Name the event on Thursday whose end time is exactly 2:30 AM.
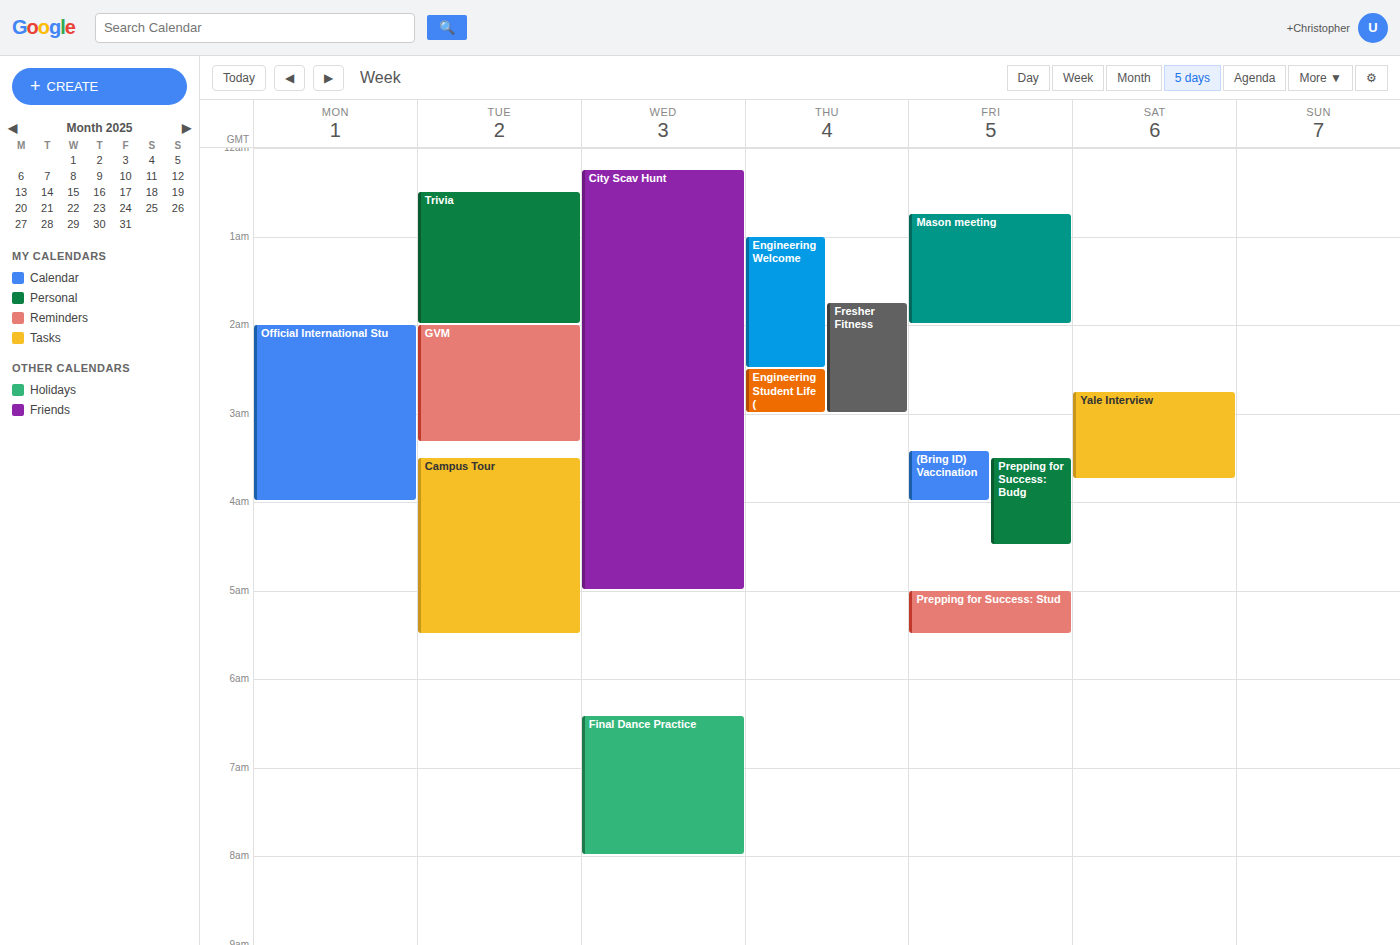
"Engineering Welcome"